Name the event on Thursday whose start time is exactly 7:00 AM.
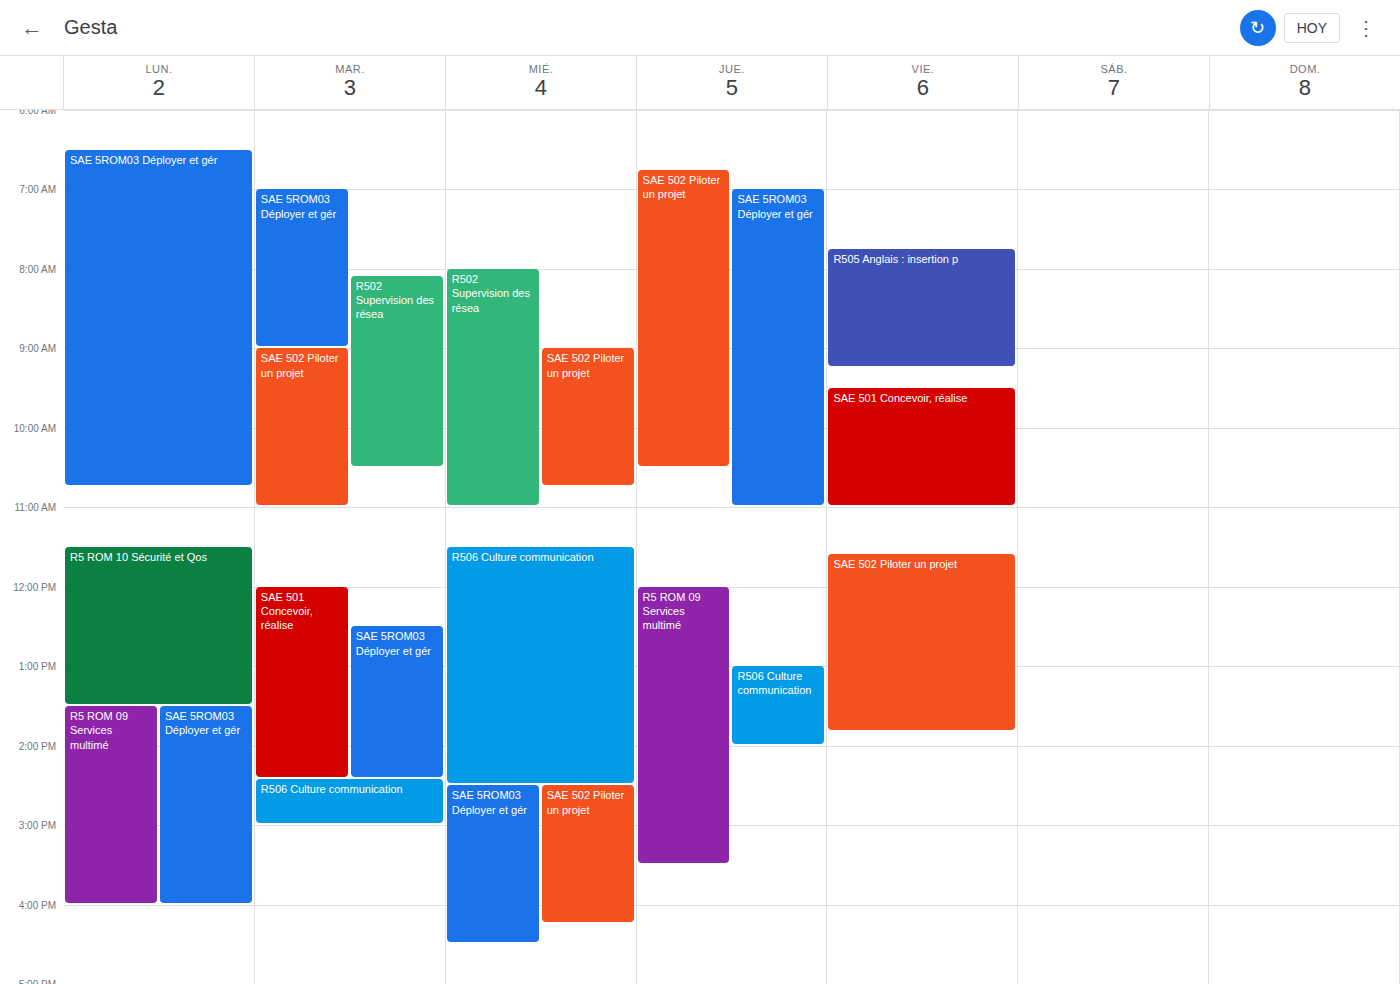
"SAE 5ROM03 Déployer et gér"